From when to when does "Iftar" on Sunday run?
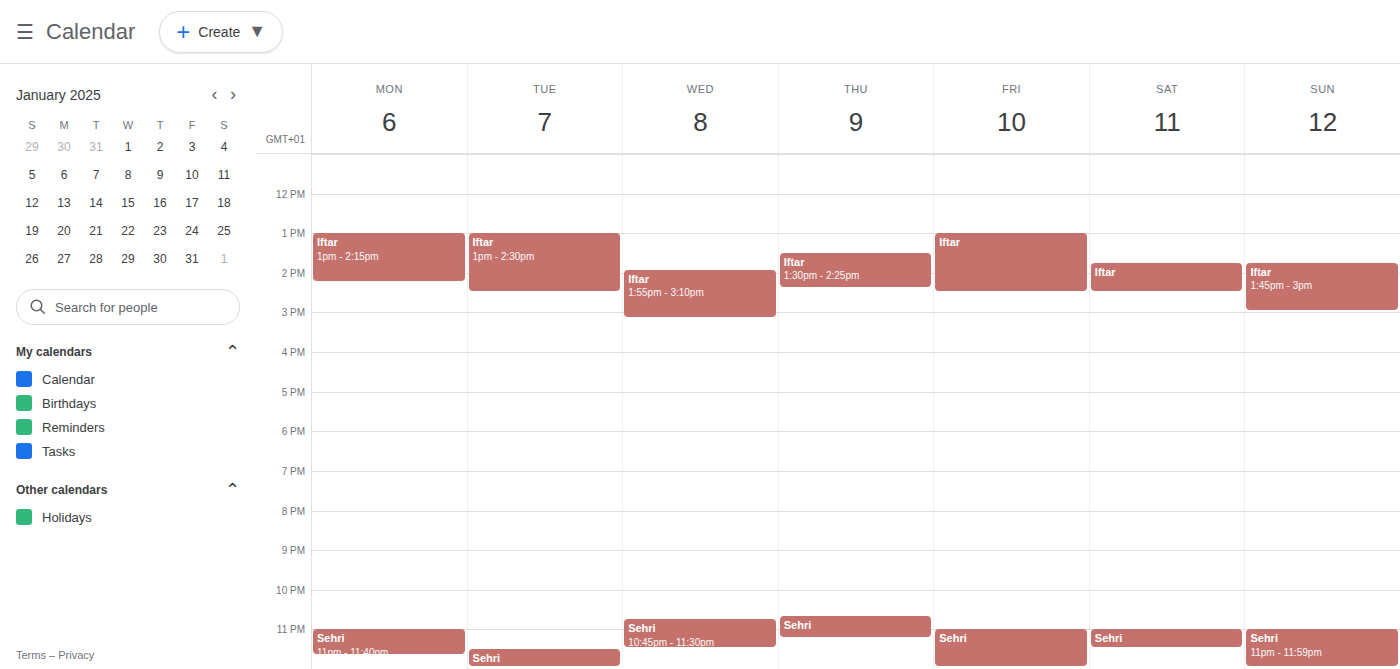
1:45 PM to 3:00 PM